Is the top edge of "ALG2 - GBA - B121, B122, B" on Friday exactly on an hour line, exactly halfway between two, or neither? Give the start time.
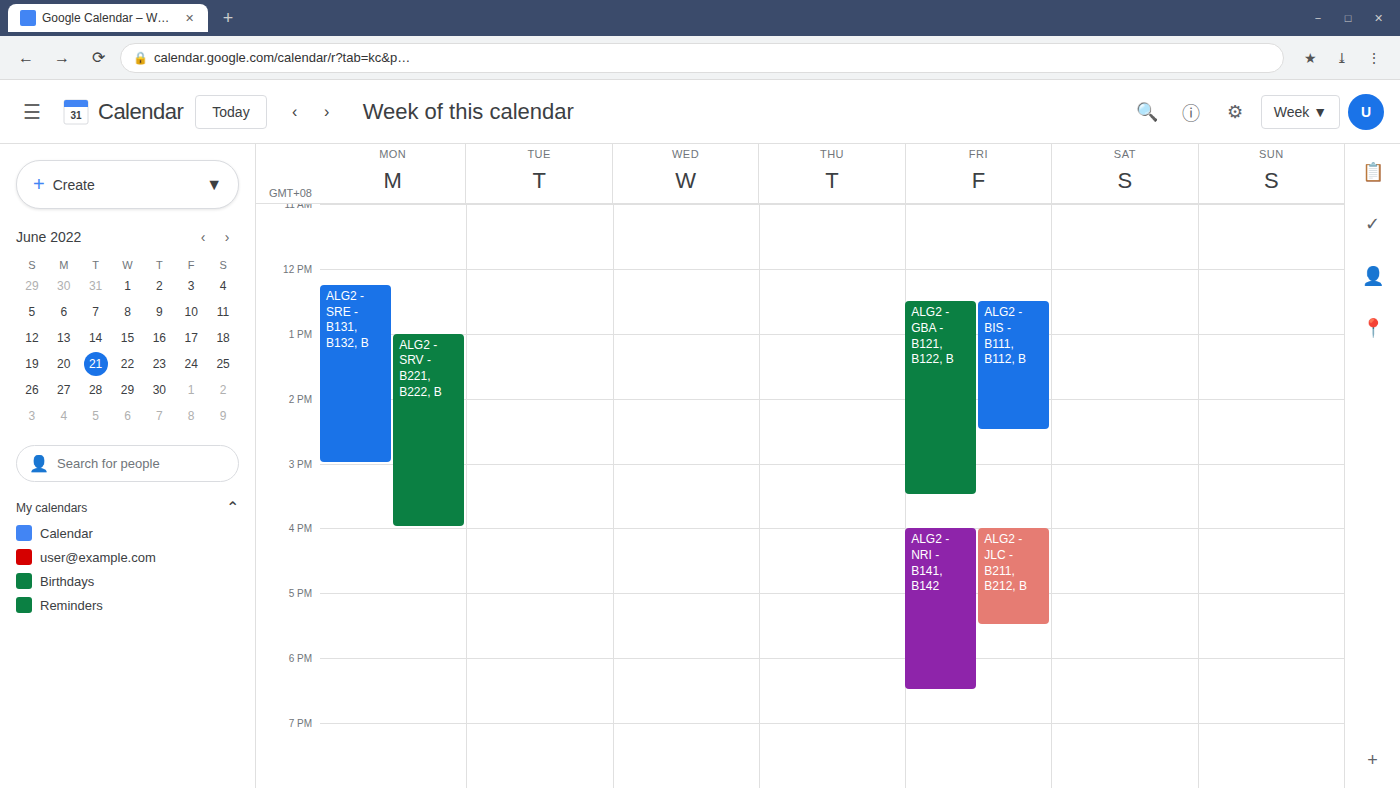
12:30 PM -- halfway between the 12 PM and 1 PM lines.